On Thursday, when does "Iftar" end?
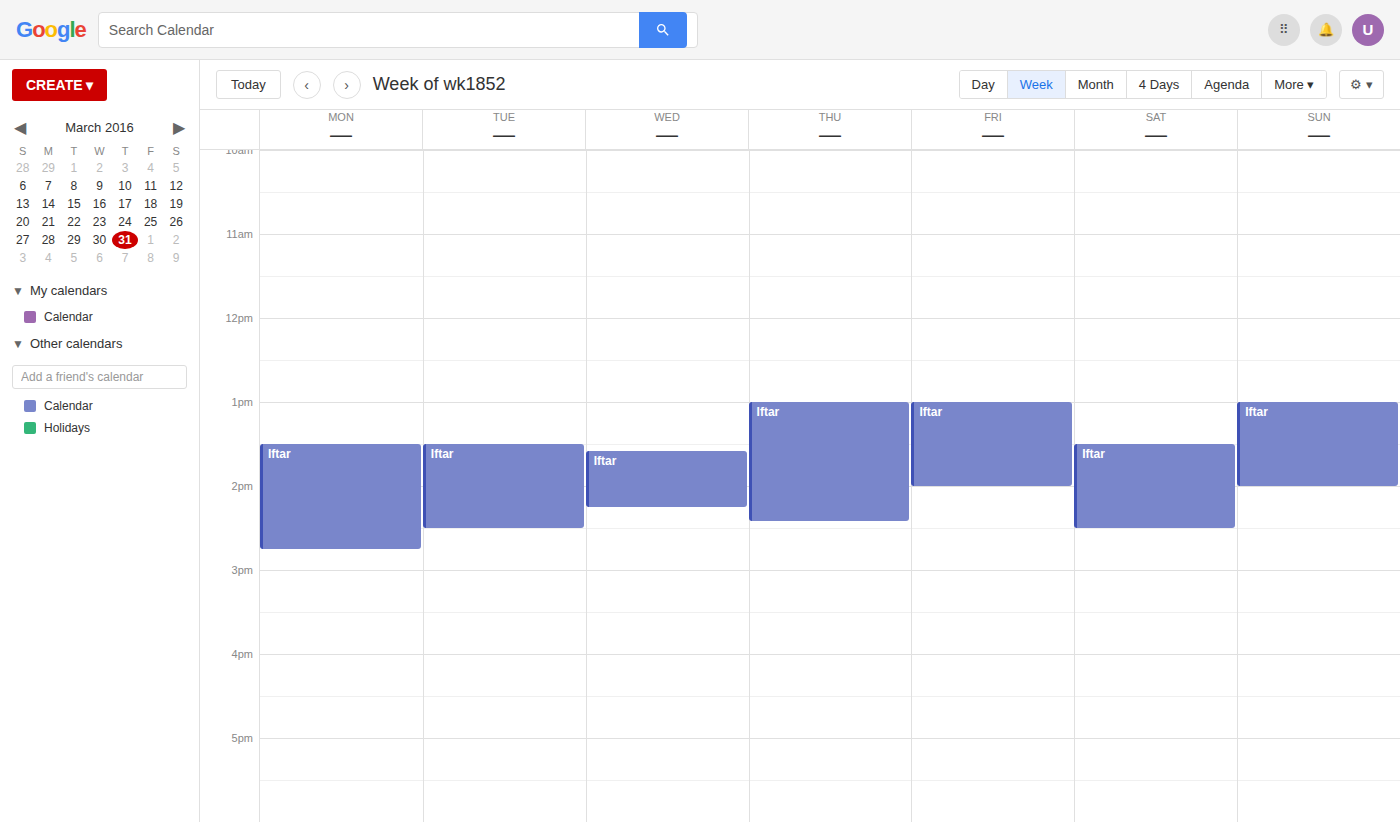
2:25 PM